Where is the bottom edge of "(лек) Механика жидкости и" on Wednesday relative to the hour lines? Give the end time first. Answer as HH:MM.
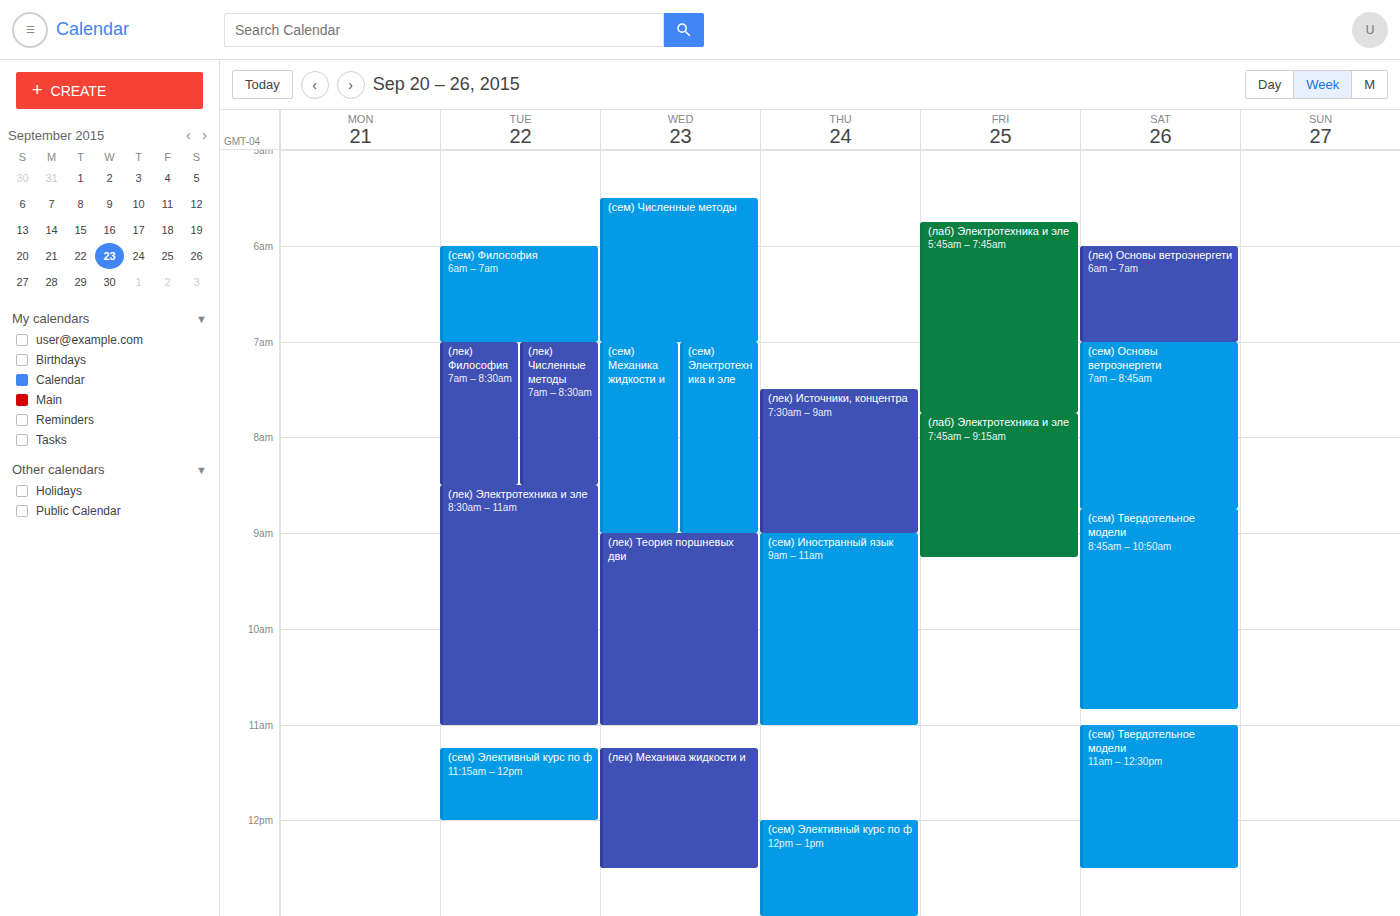
12:30 -- halfway between the 12:00 and 13:00 lines.